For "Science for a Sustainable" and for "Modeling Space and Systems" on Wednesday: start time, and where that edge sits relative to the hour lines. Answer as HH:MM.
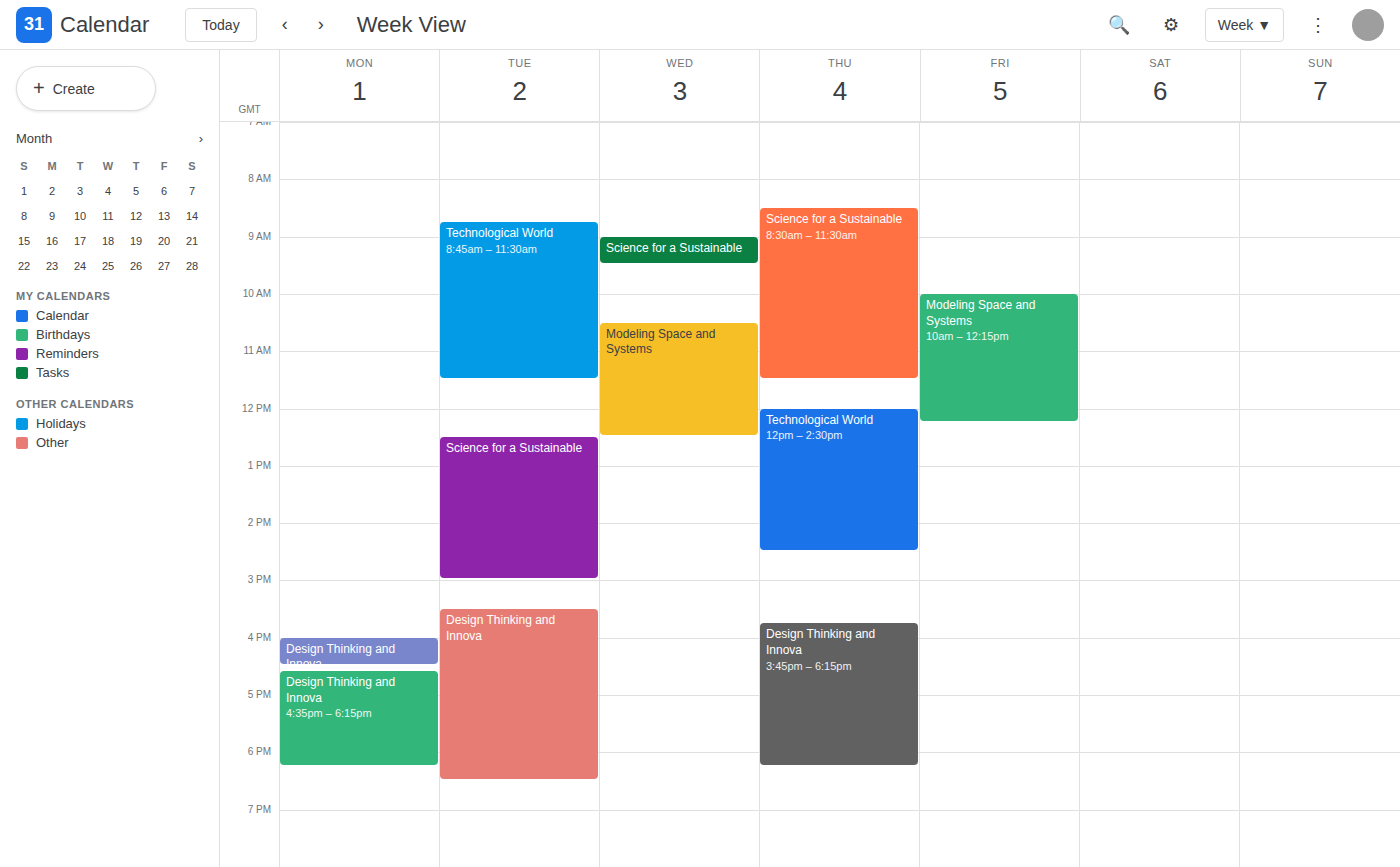
"Science for a Sustainable": 09:00, exactly on the 09:00 line. "Modeling Space and Systems": 10:30, halfway between the 10:00 and 11:00 lines.